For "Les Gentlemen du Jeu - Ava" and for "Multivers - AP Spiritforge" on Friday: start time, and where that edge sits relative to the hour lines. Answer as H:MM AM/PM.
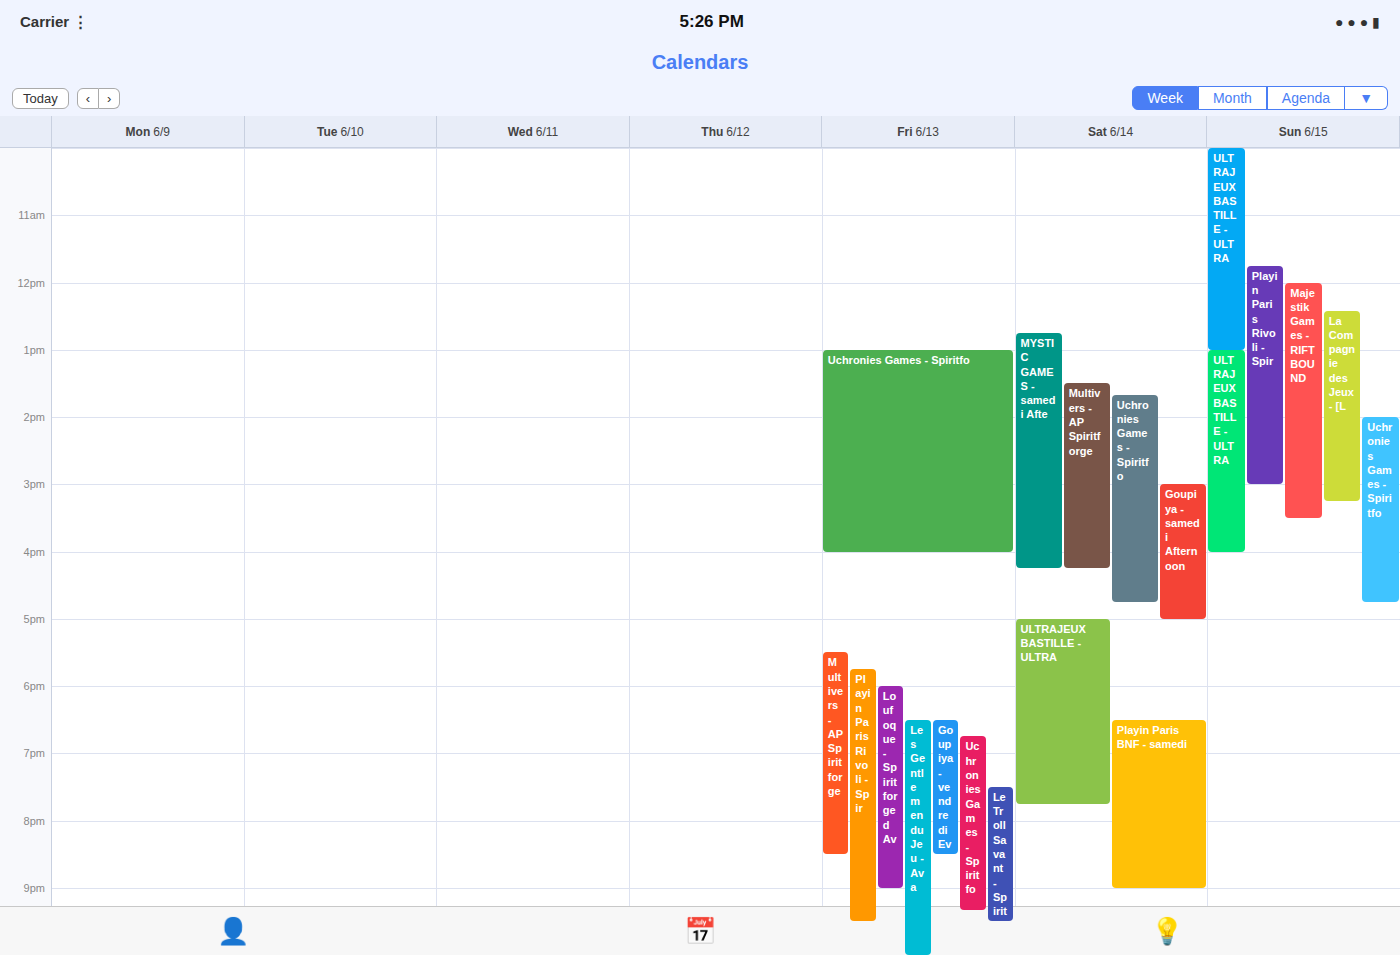
"Les Gentlemen du Jeu - Ava": 6:30 PM, halfway between the 6 PM and 7 PM lines. "Multivers - AP Spiritforge": 5:30 PM, halfway between the 5 PM and 6 PM lines.